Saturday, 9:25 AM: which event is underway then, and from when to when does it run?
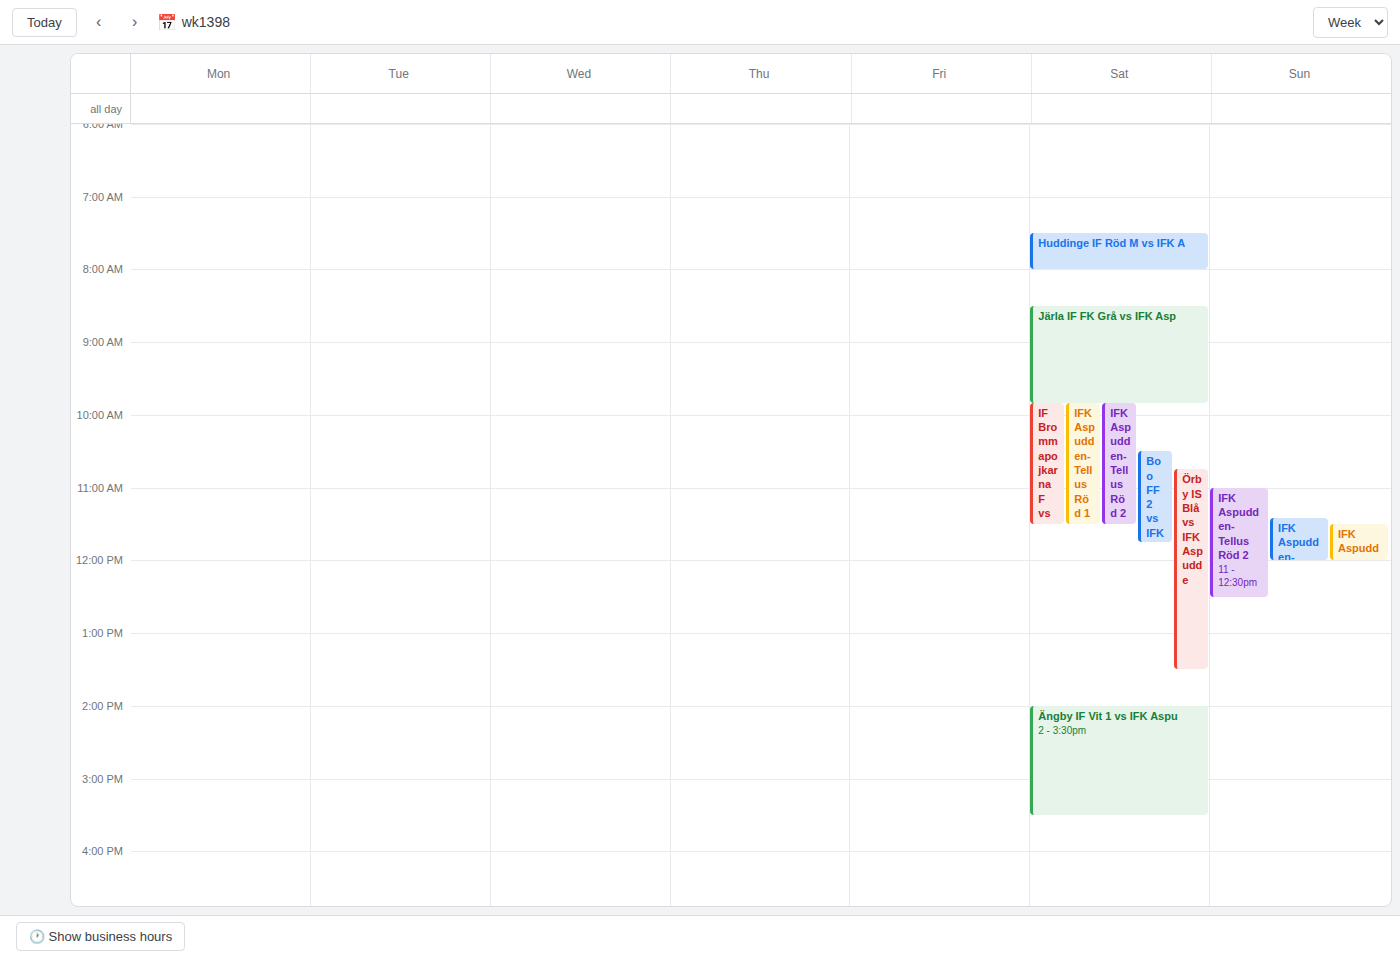
"Järla IF FK Grå vs IFK Asp", 8:30 AM to 9:50 AM